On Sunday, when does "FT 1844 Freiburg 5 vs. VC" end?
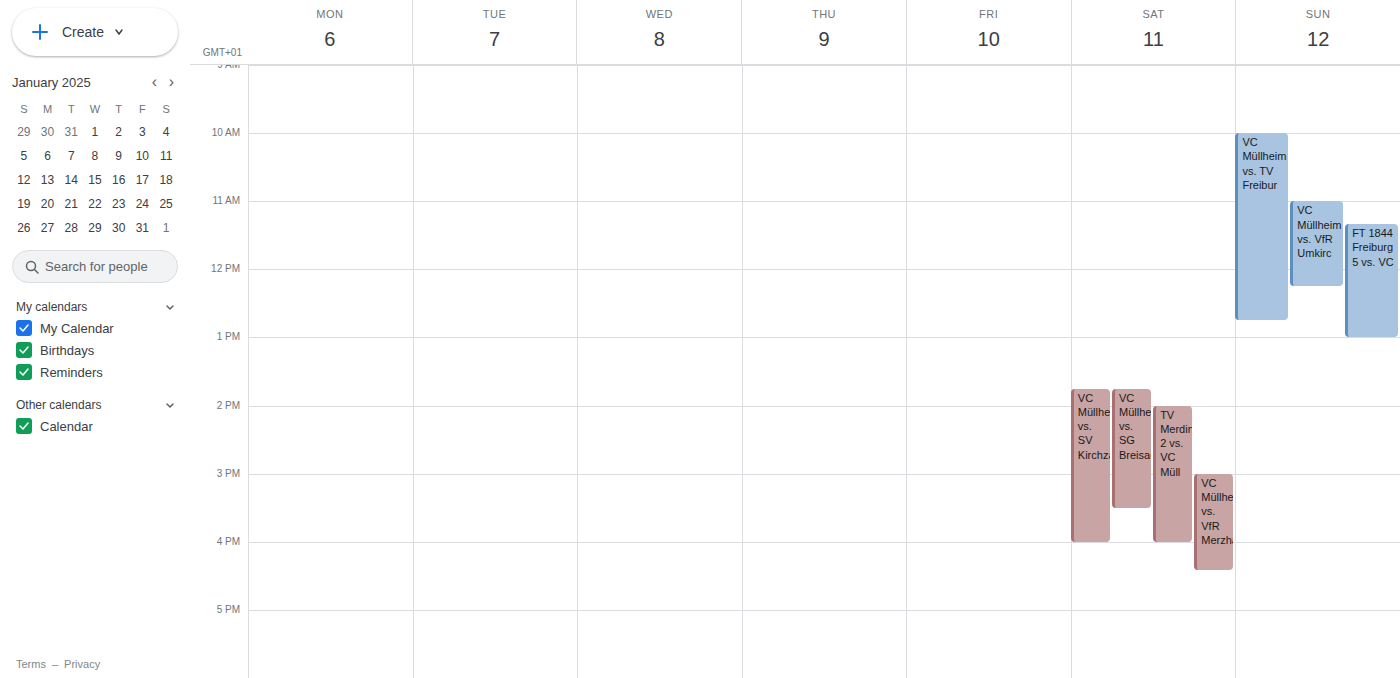
1:00 PM